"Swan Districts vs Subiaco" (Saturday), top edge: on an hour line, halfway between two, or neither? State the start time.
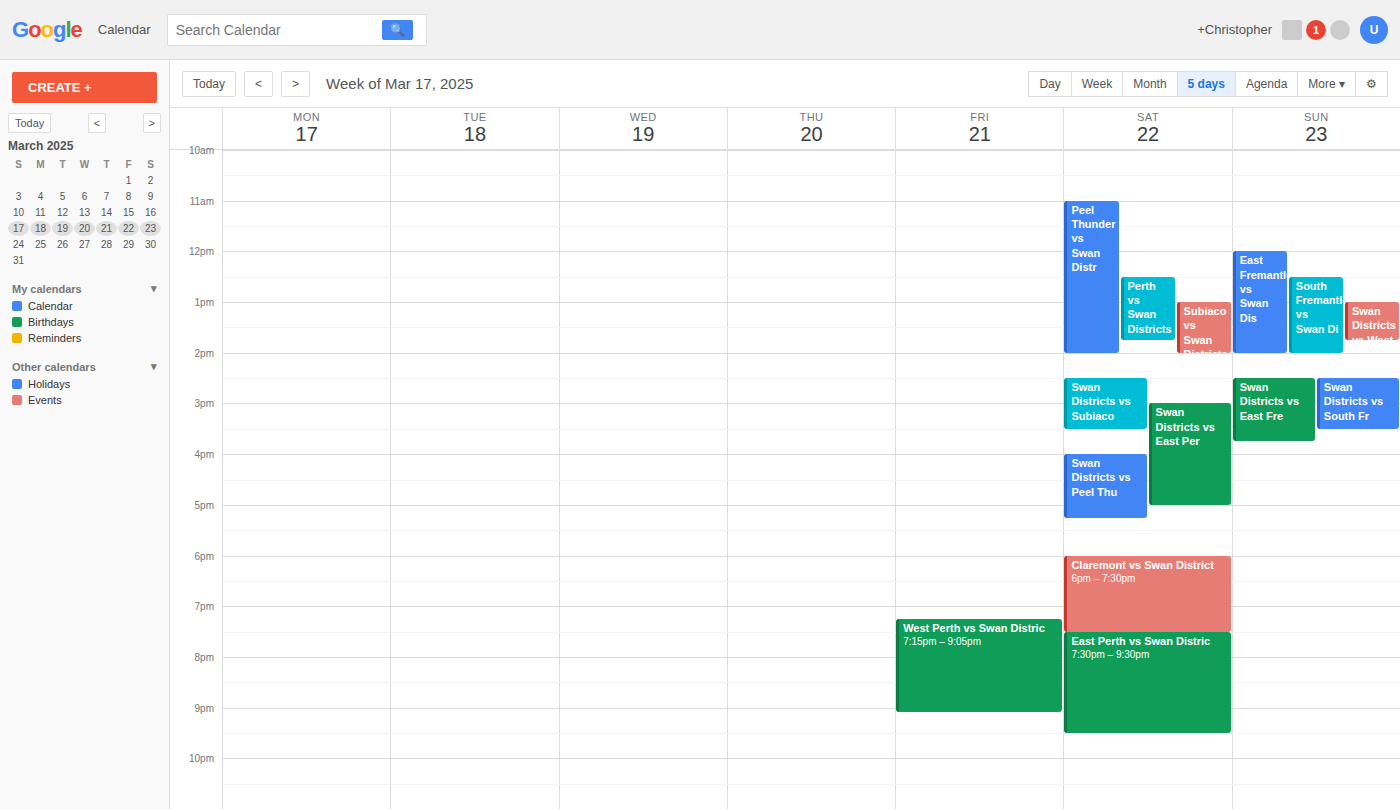
2:30 PM -- halfway between the 2 PM and 3 PM lines.